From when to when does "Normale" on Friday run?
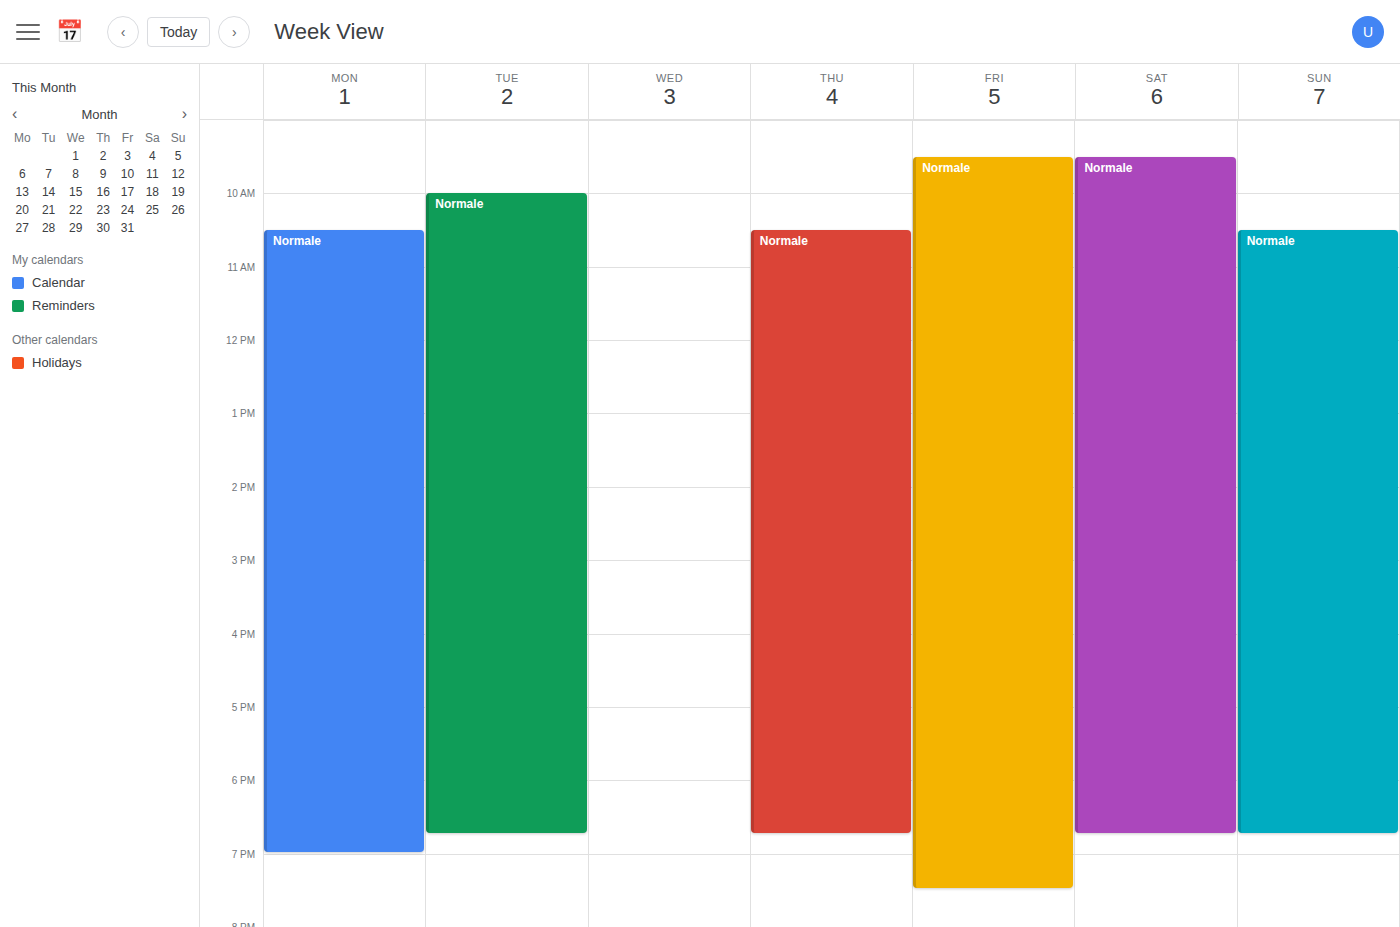
9:30 AM to 7:30 PM